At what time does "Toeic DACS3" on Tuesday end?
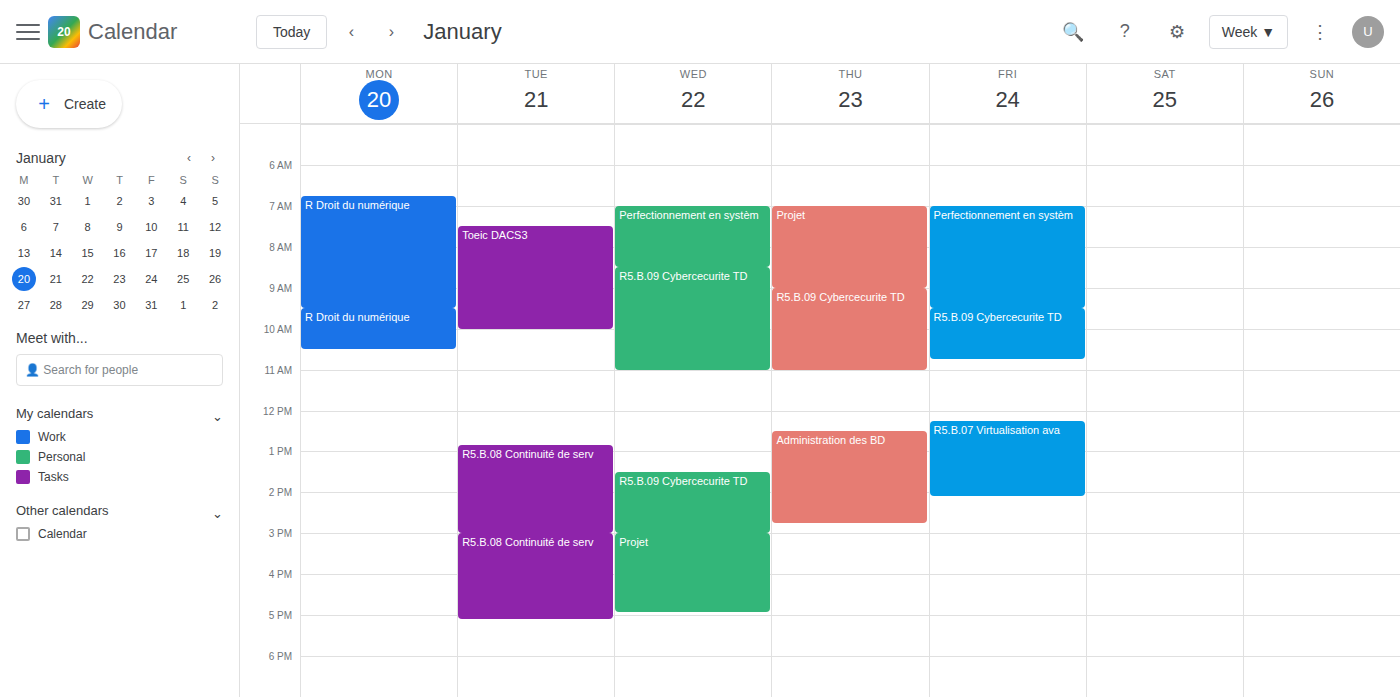
10:00 AM